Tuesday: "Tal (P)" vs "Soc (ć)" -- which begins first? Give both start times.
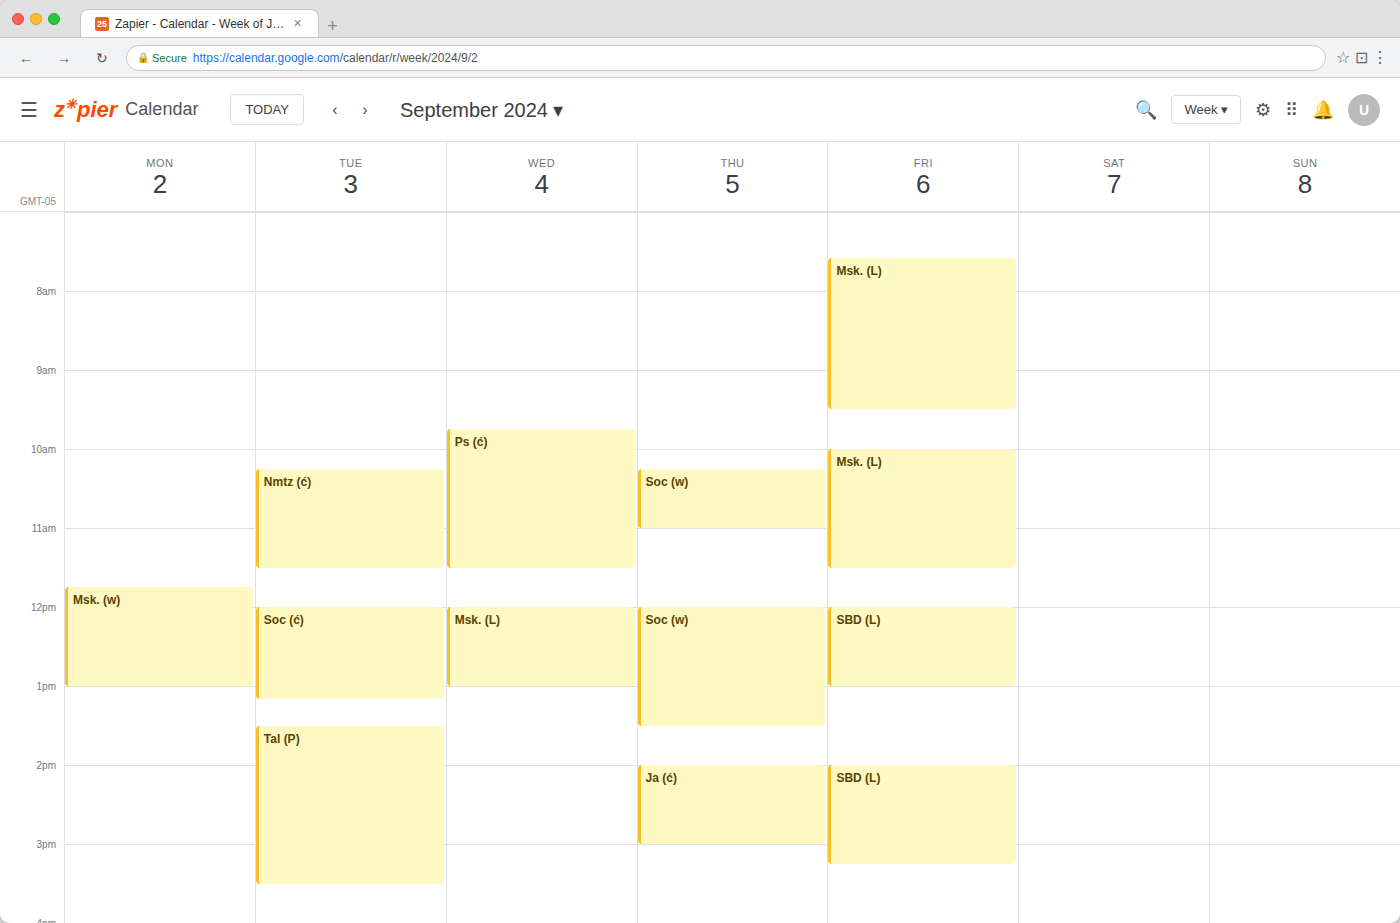
"Soc (ć)" 12:00 PM; "Tal (P)" 1:30 PM.